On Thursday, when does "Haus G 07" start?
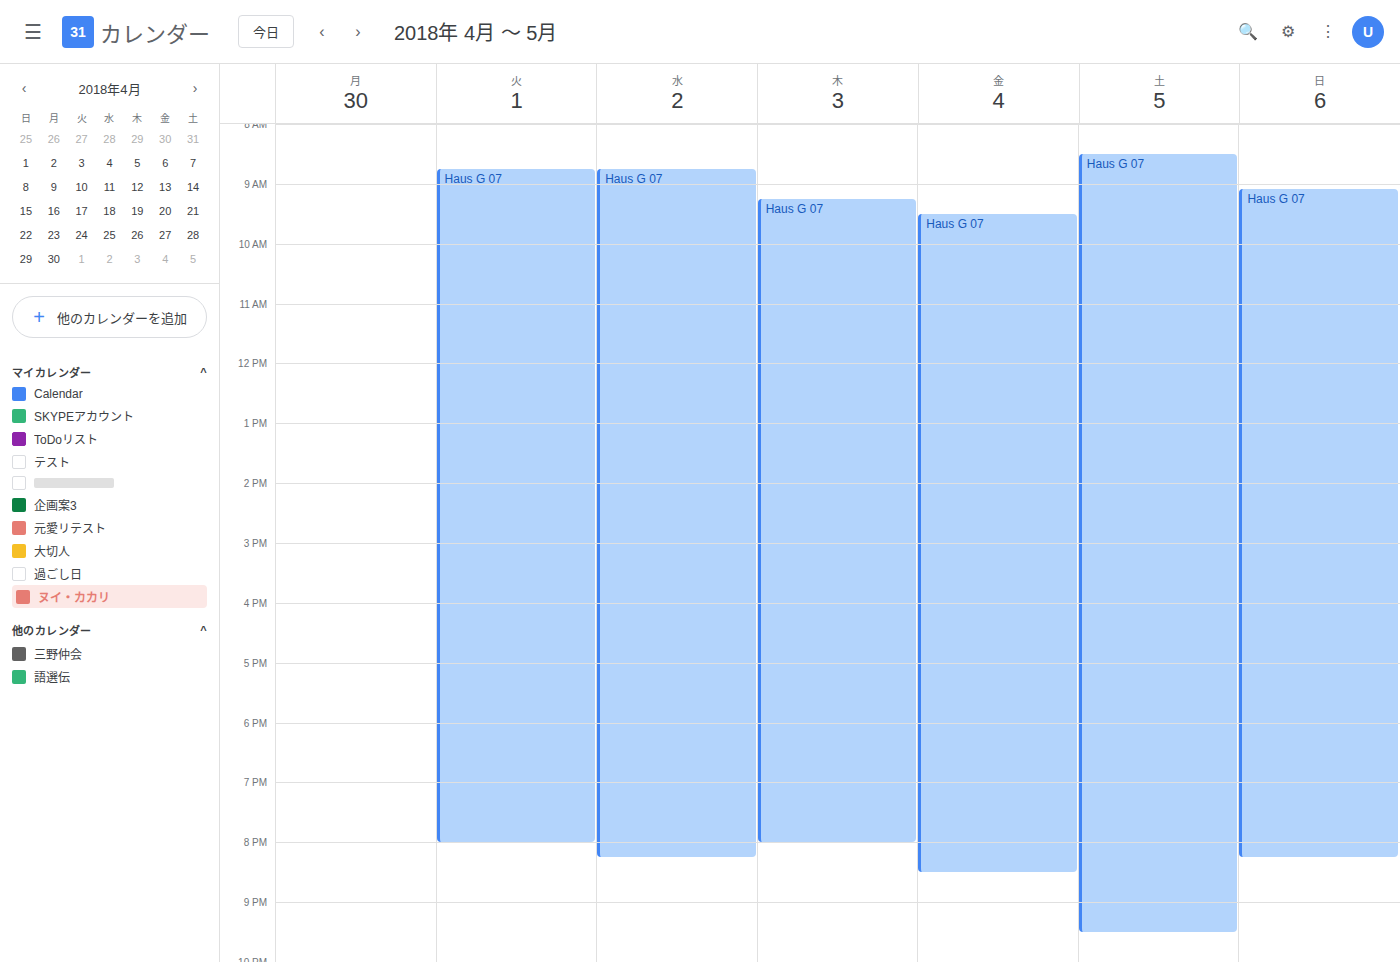
9:15 AM